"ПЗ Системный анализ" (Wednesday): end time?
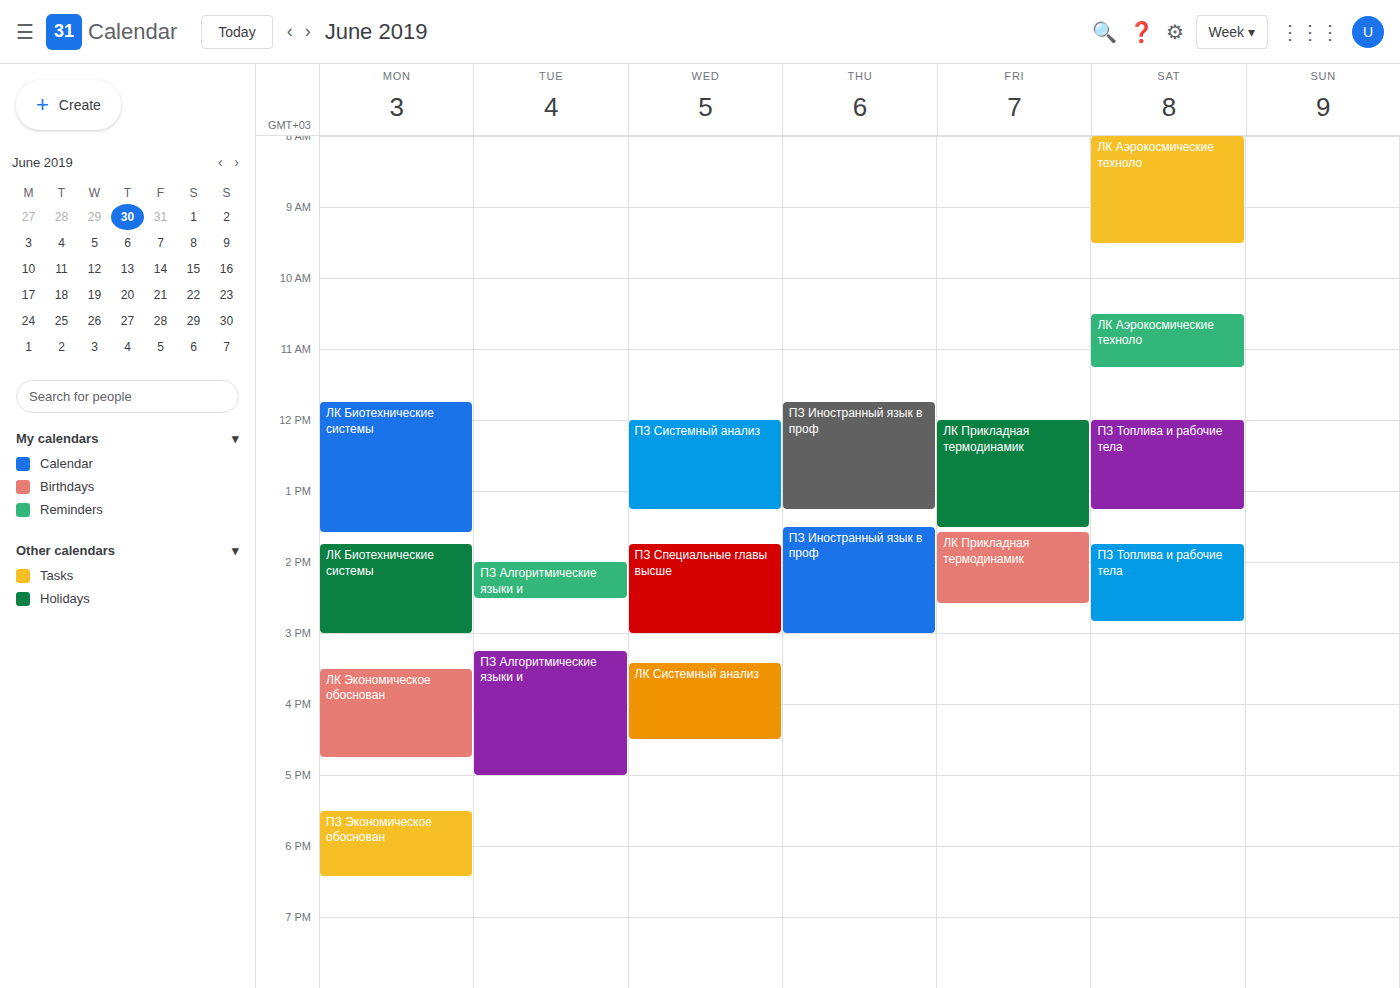
1:15 PM